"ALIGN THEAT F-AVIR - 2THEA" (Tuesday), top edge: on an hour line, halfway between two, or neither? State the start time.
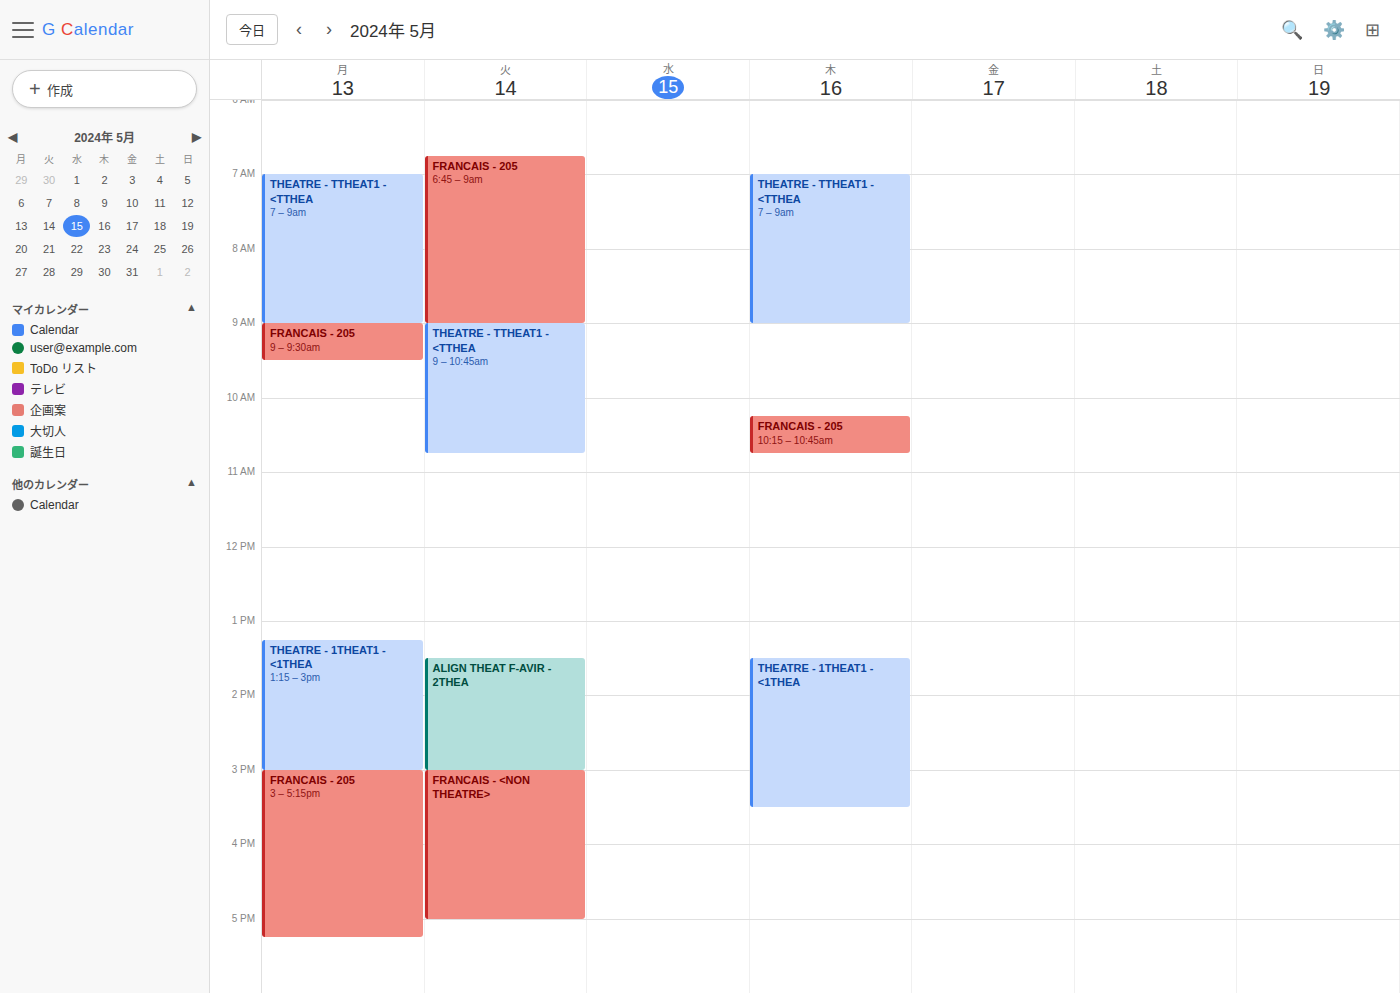
1:30 PM -- halfway between the 1 PM and 2 PM lines.